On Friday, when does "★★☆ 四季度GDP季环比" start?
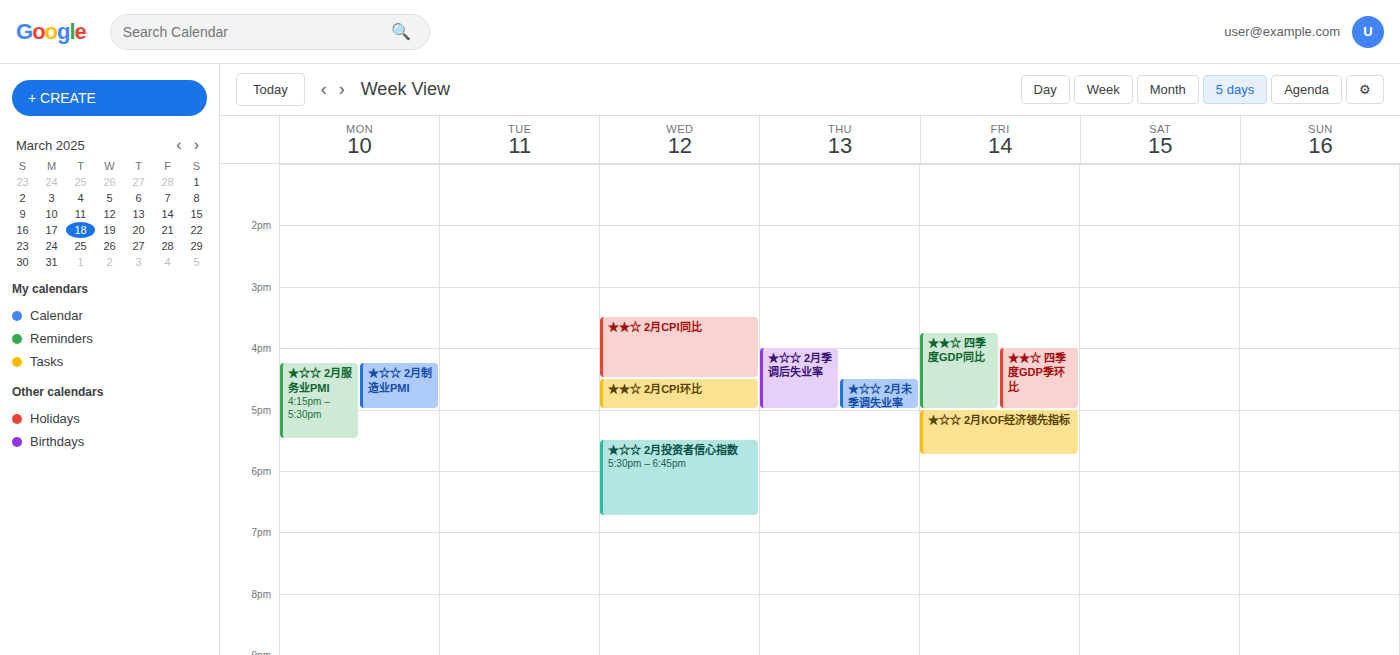
4:00 PM